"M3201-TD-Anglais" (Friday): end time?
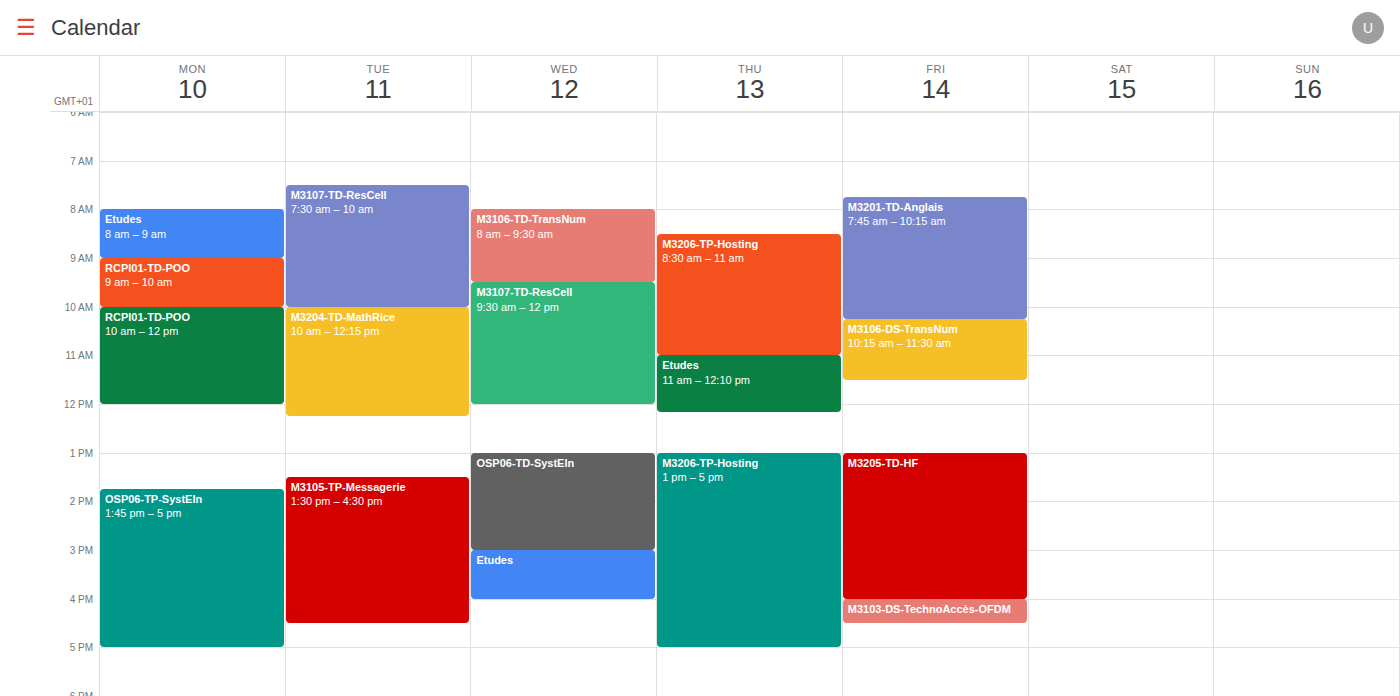
10:15 AM